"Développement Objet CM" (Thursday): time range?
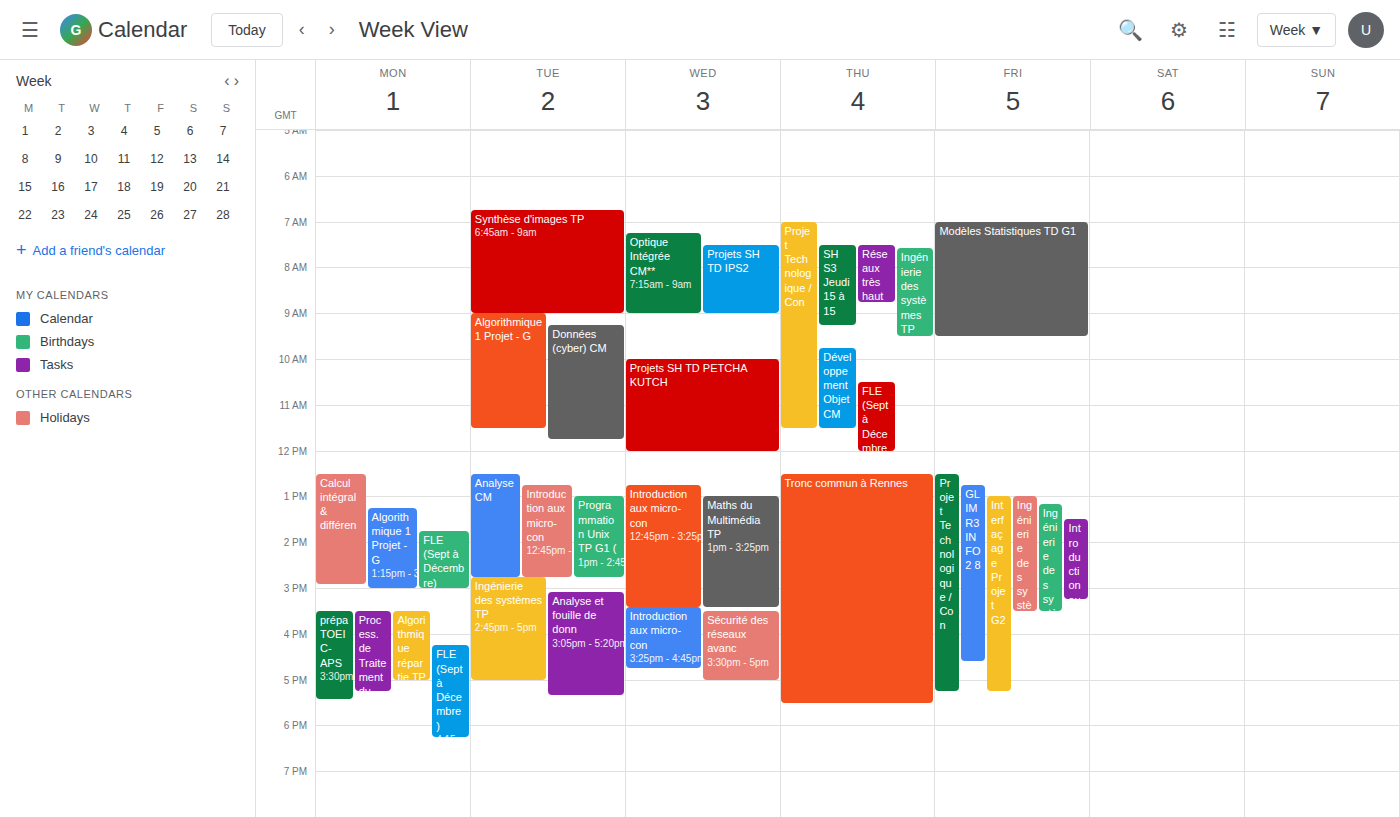
09:45 to 11:30